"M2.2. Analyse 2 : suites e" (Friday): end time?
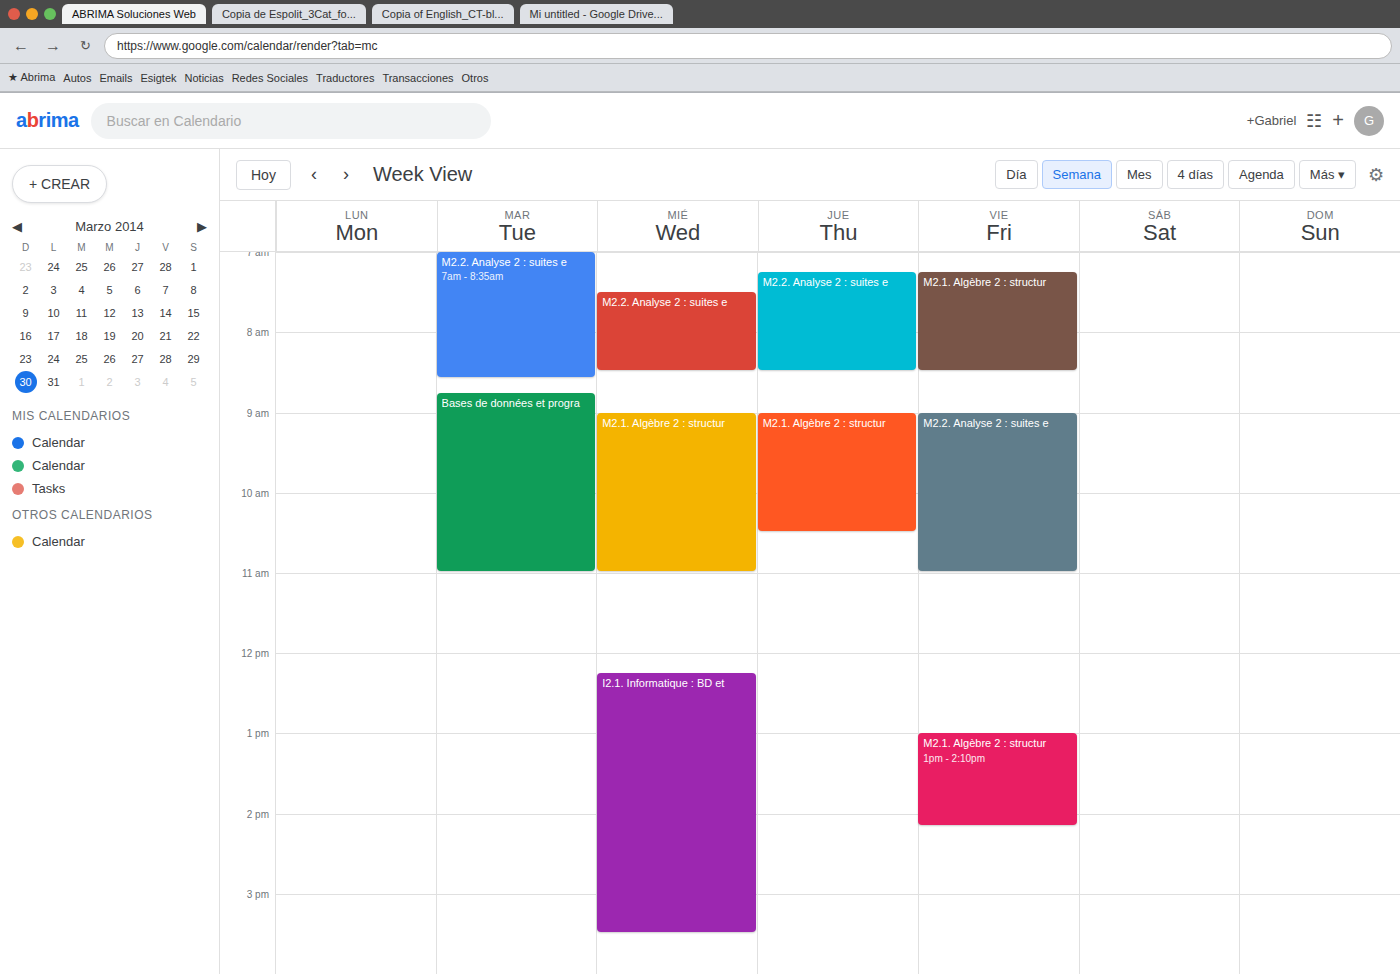
11:00